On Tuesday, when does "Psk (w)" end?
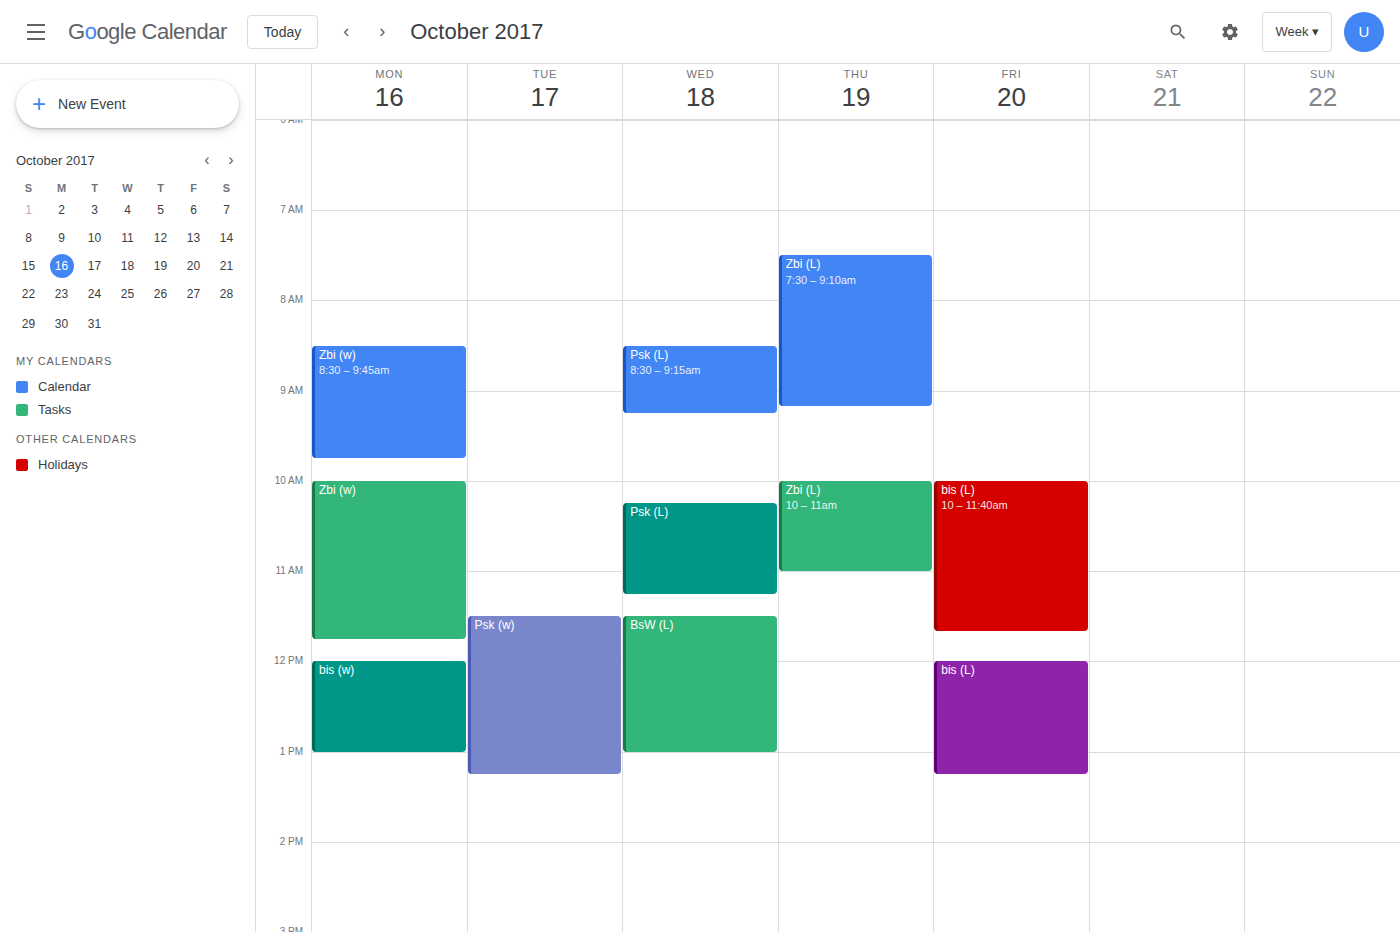
1:15 PM